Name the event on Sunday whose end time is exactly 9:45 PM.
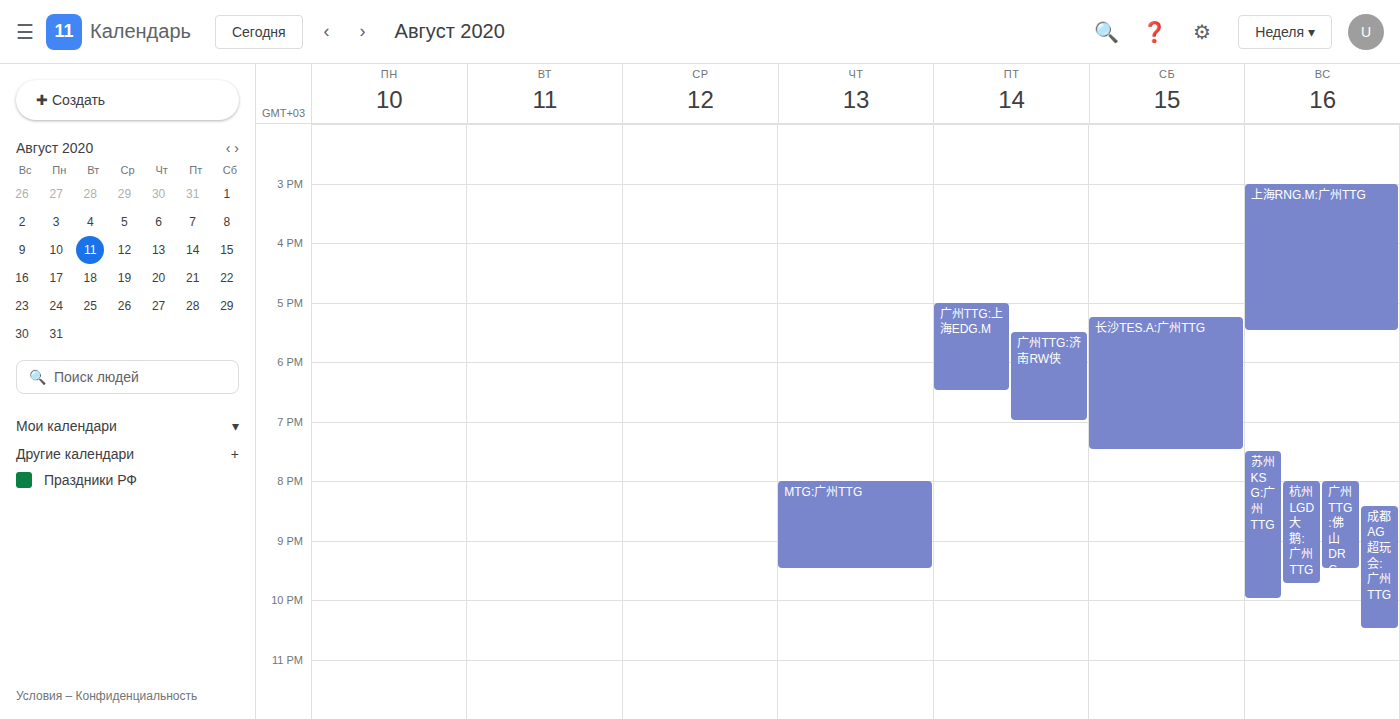
"杭州LGD大鹅:广州TTG"